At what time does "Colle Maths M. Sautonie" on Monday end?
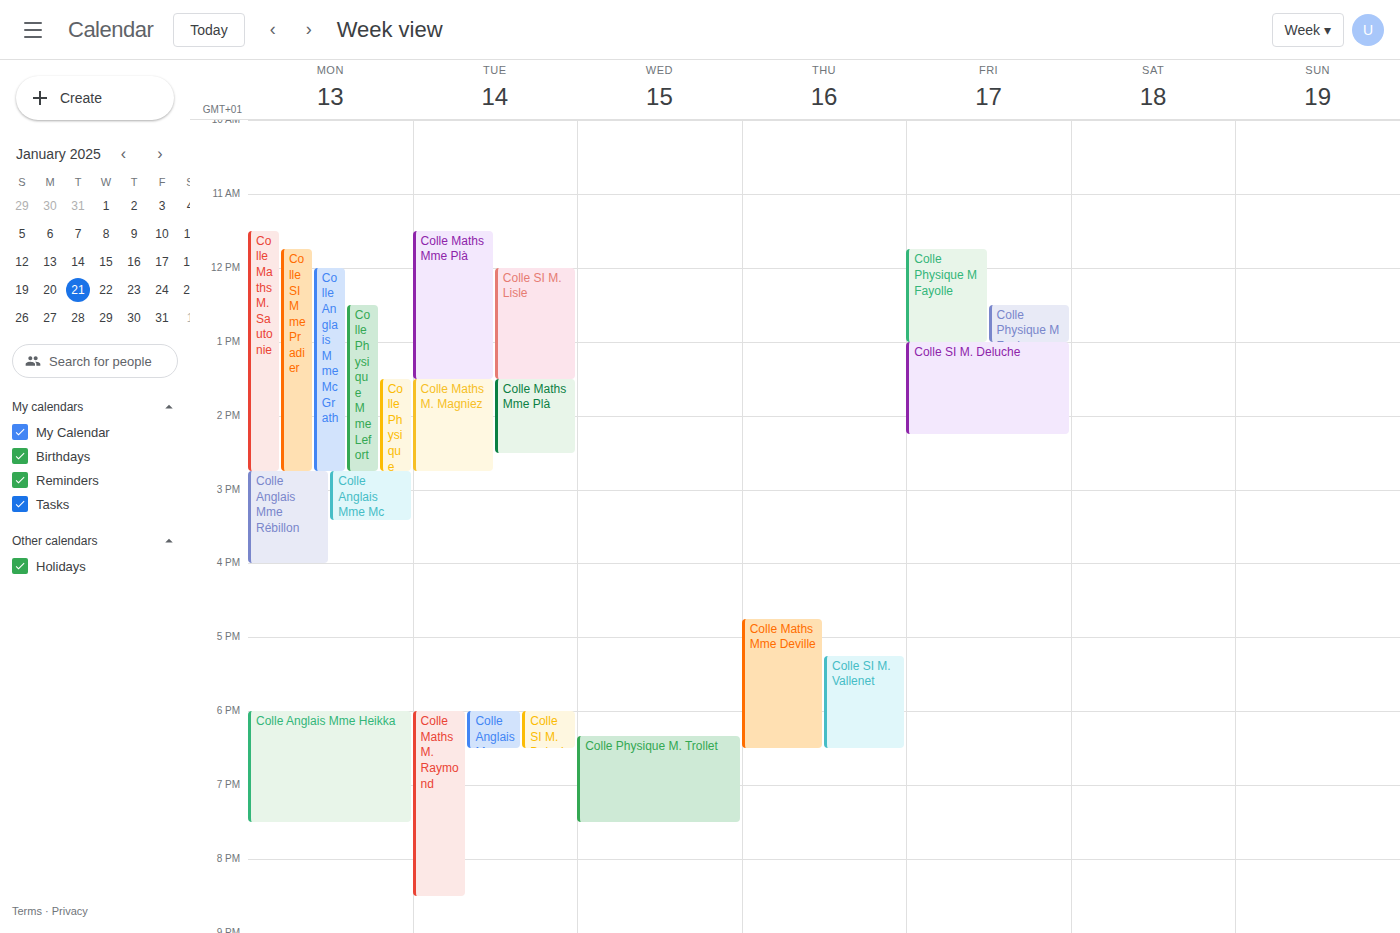
2:45 PM